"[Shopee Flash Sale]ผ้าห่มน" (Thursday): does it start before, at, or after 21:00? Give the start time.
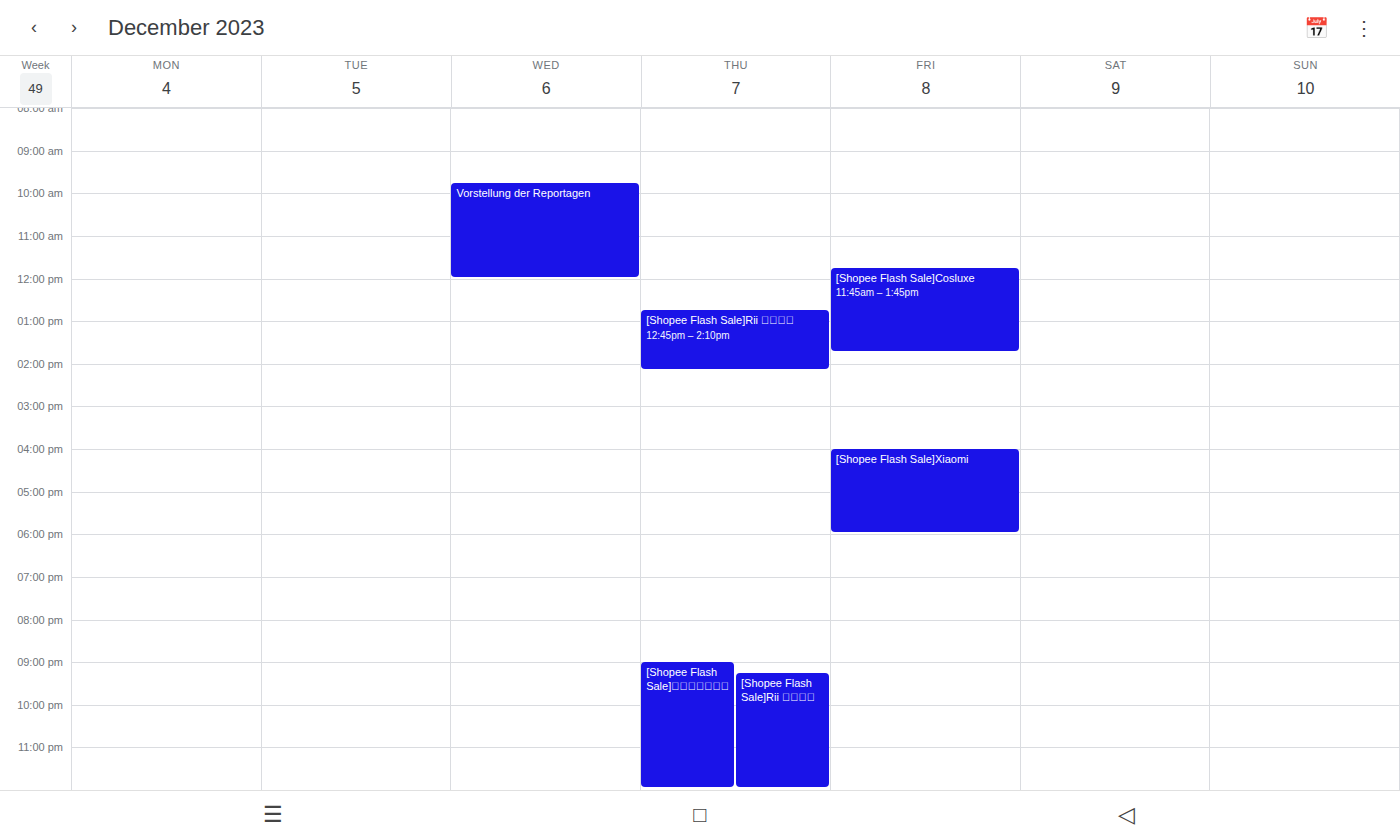
21:00 -- exactly at 21:00, on the 21:00 line.